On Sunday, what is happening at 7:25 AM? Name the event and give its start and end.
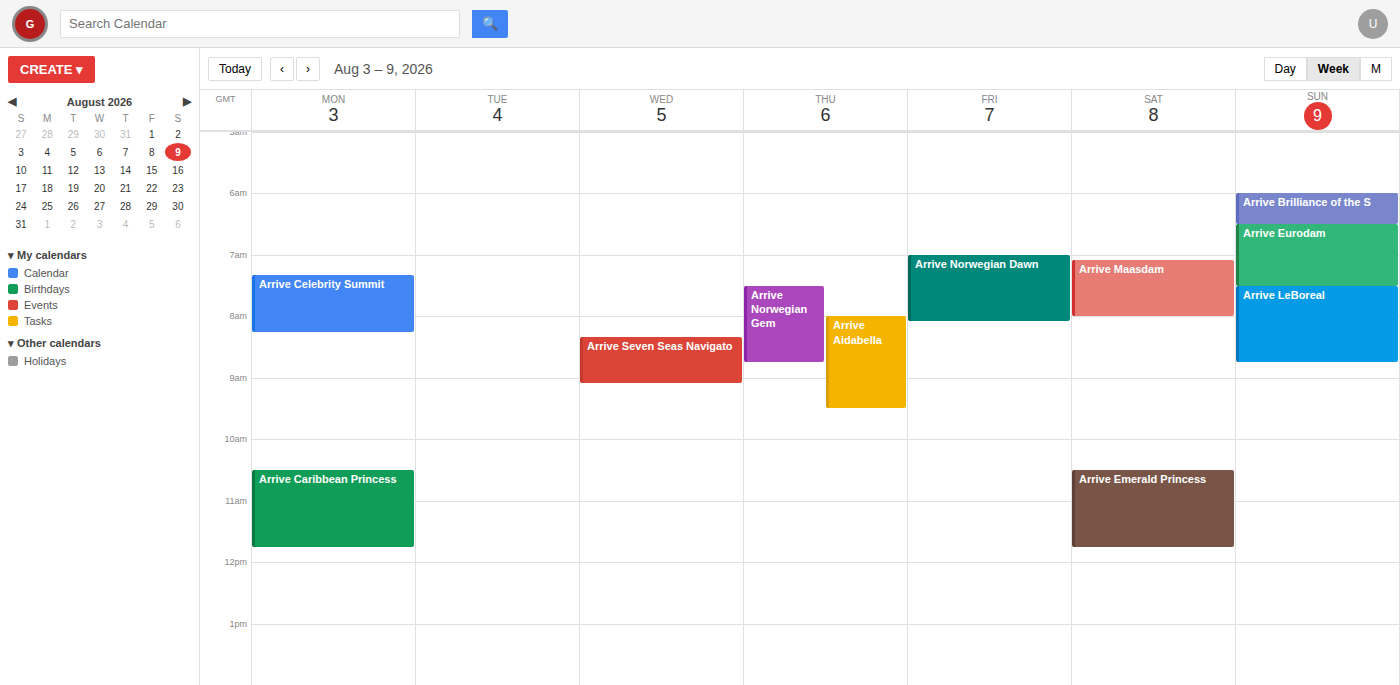
"Arrive Eurodam", 6:30 AM to 7:30 AM